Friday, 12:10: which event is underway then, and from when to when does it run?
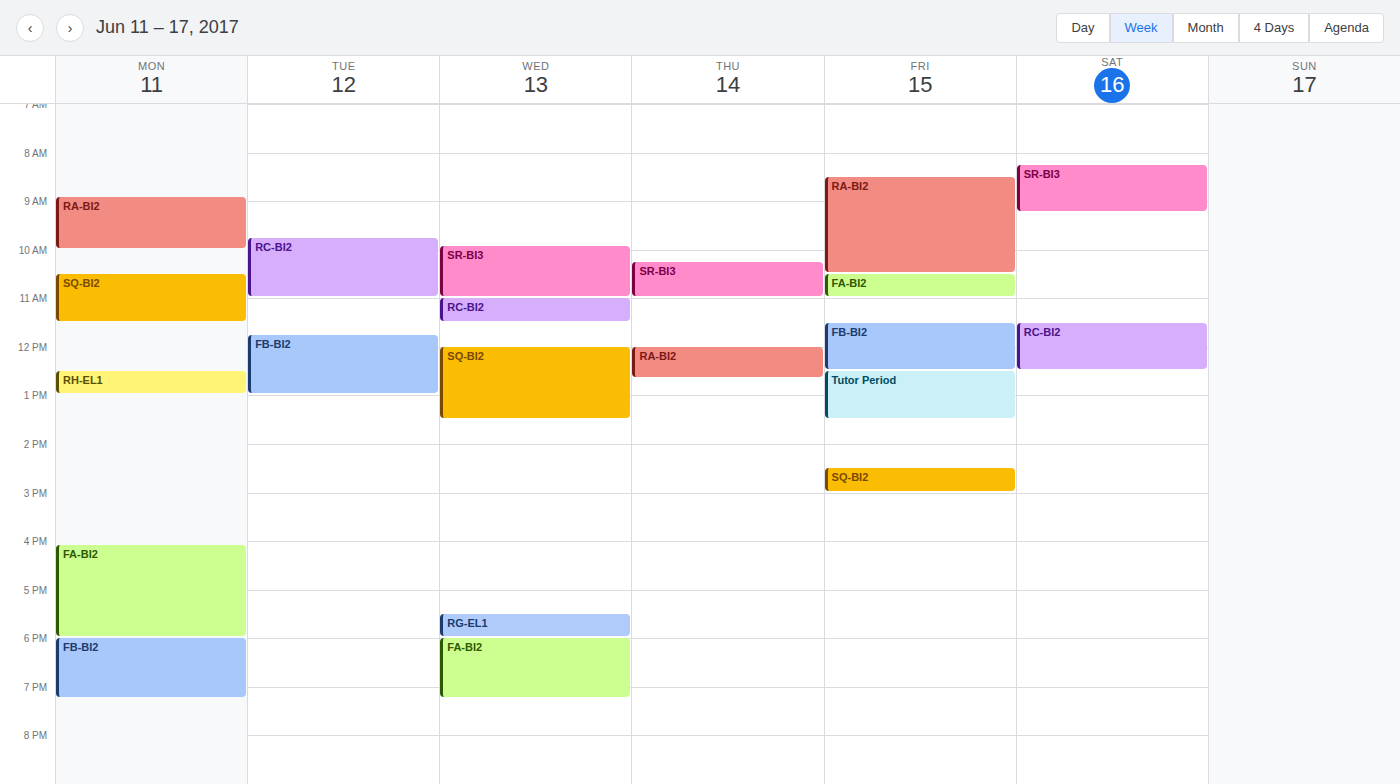
"FB-BI2", 11:30 to 12:30